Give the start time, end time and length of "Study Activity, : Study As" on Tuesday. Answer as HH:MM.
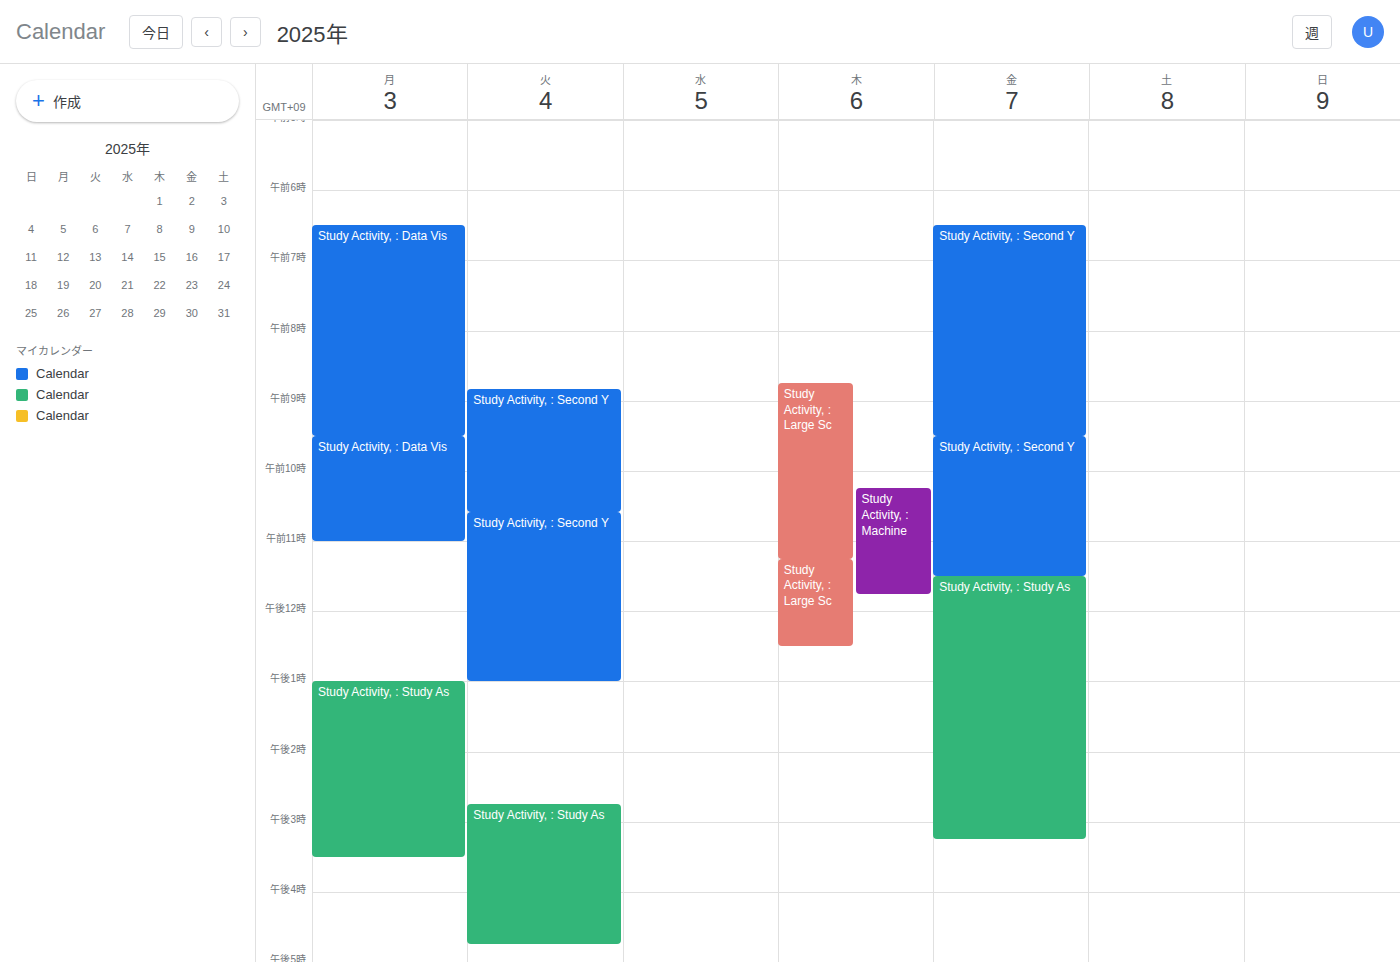
14:45 to 16:45, 2 hours